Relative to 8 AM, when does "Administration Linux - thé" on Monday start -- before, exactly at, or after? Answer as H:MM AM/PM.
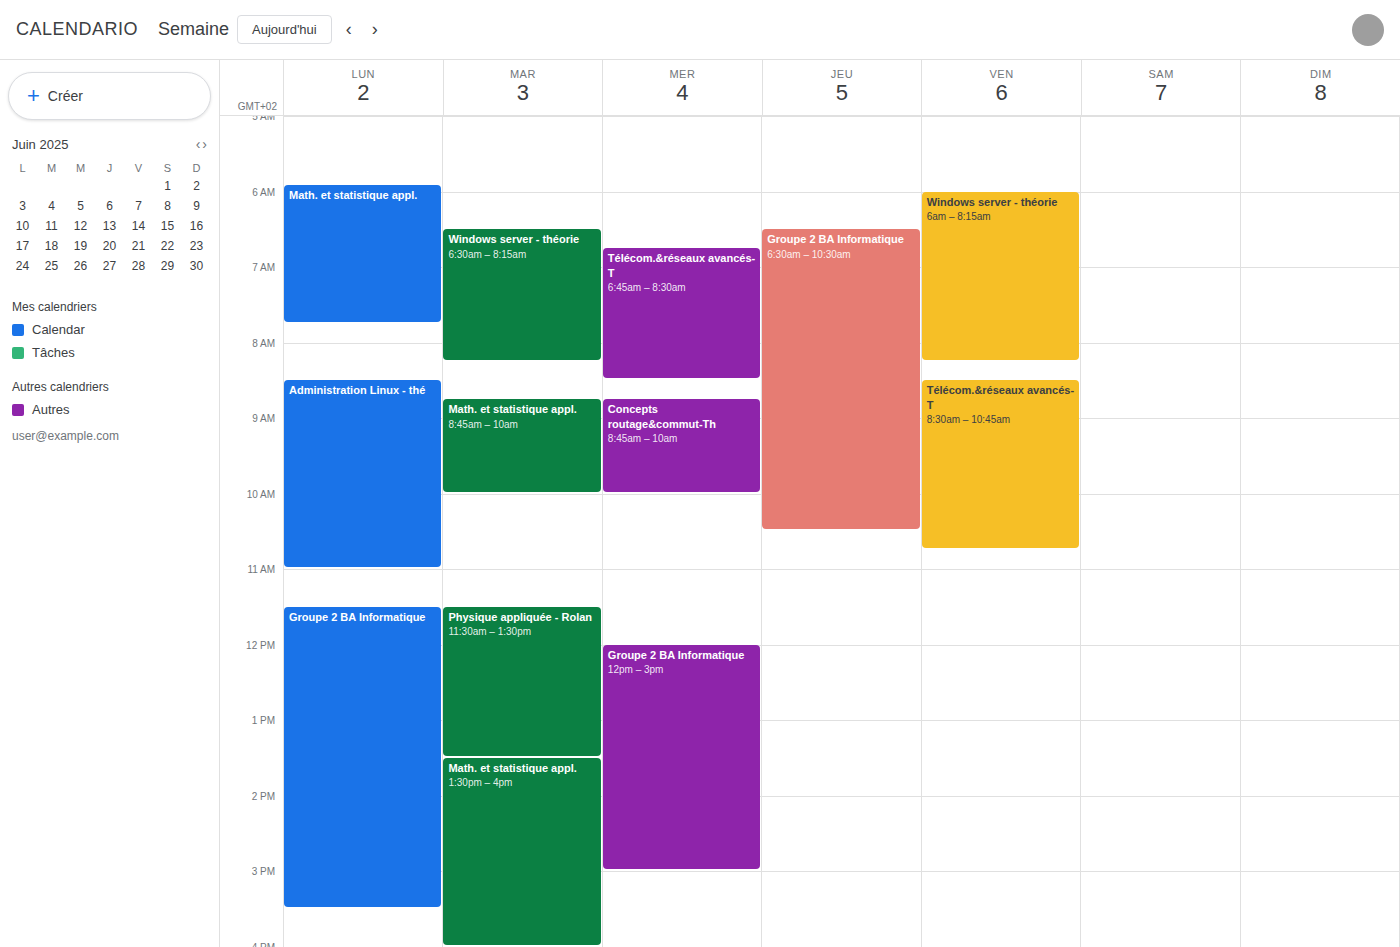
8:30 AM -- after 8 AM, 30 minutes below the 8 AM line.